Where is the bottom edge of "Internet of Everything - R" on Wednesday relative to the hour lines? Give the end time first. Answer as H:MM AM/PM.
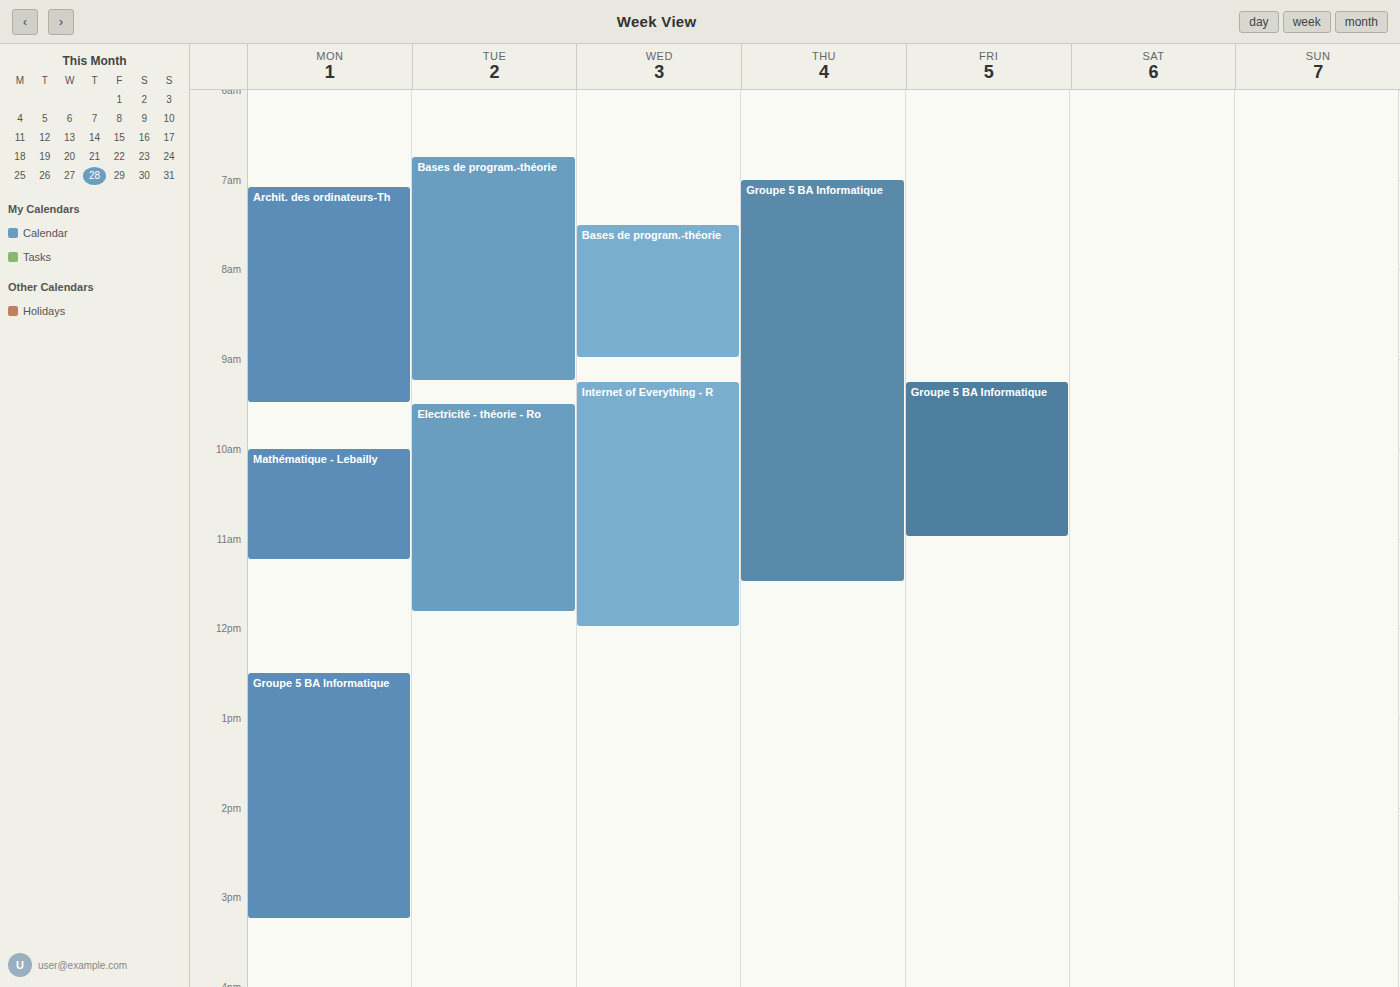
12:00 PM -- exactly on the 12 PM line.